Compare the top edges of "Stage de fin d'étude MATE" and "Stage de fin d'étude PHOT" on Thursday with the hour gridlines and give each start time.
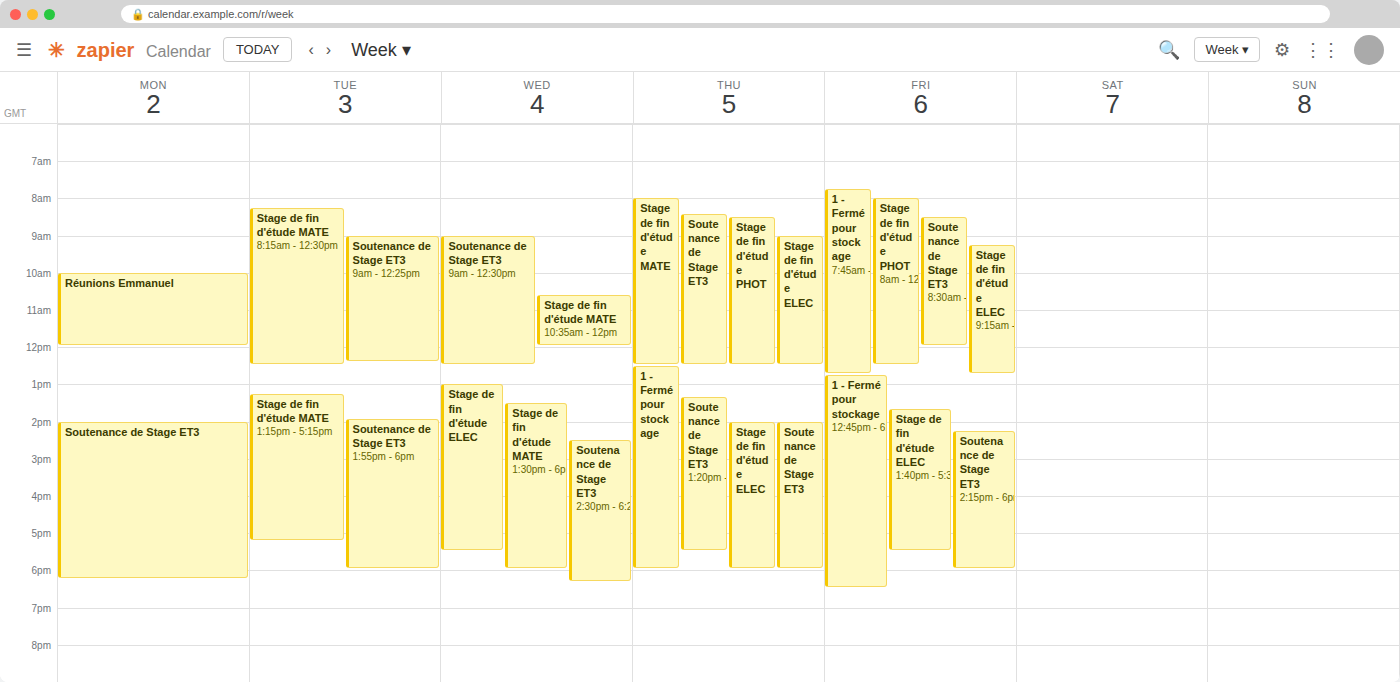
"Stage de fin d'étude MATE": 8:00 AM, exactly on the 8 AM line. "Stage de fin d'étude PHOT": 8:30 AM, halfway between the 8 AM and 9 AM lines.